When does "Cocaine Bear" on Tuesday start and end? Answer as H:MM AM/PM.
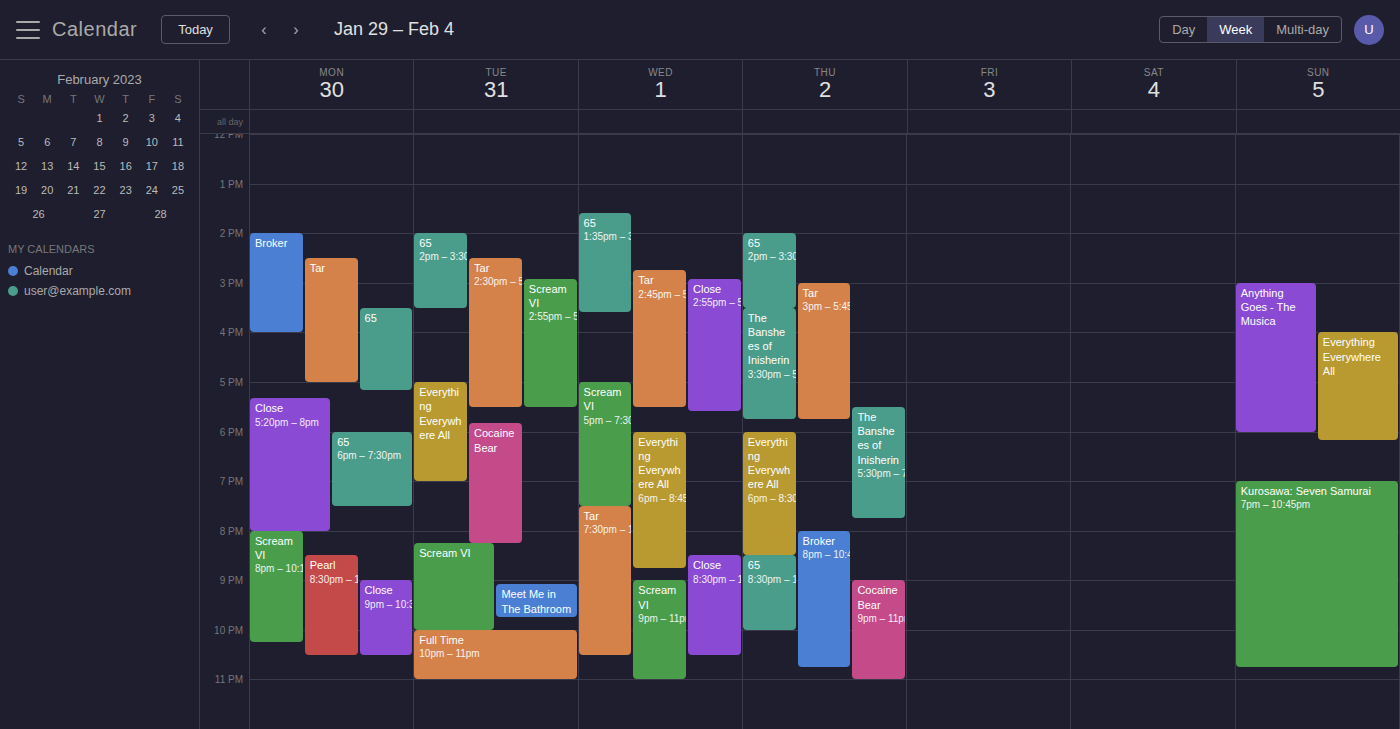
5:50 PM to 8:15 PM